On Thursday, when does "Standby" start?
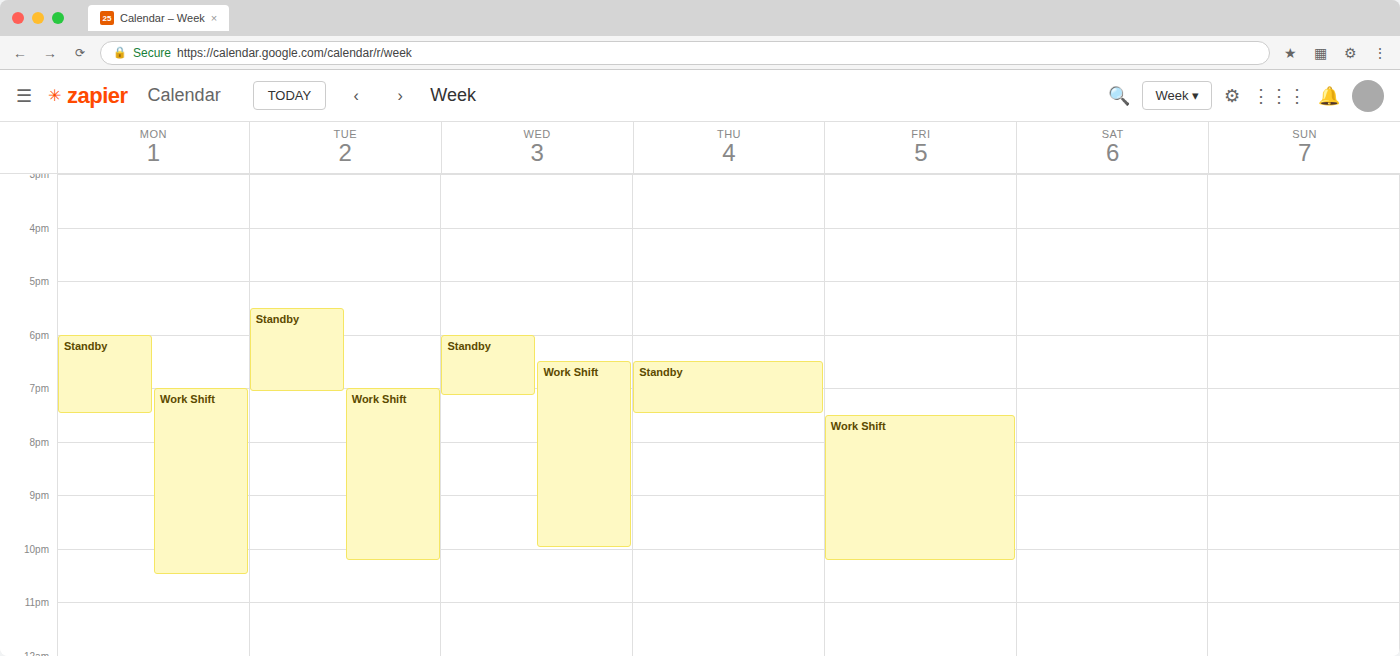
6:30 PM